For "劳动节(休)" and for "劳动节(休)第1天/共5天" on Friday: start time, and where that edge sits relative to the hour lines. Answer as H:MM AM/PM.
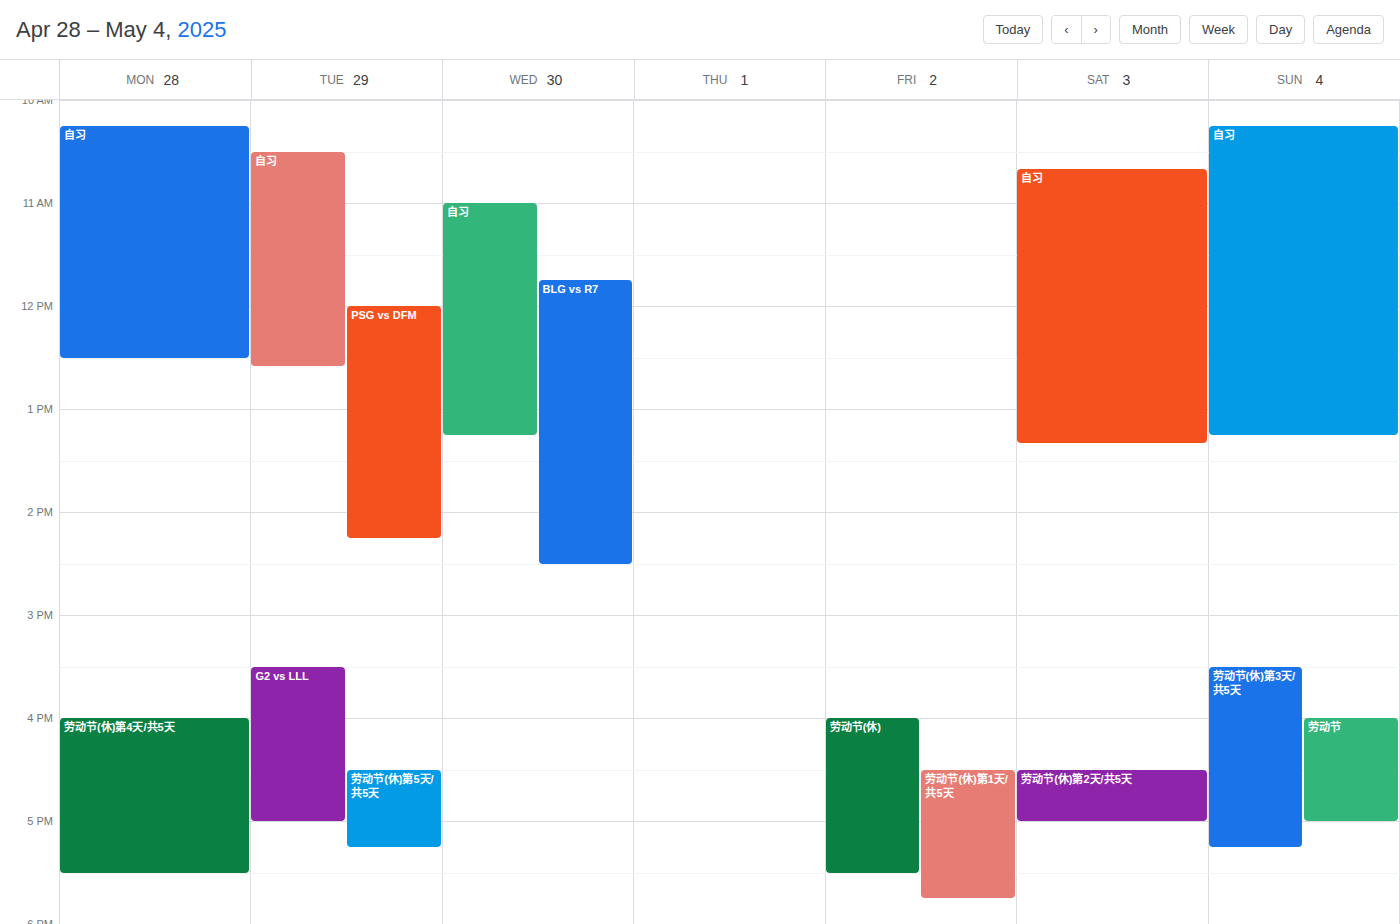
"劳动节(休)": 4:00 PM, exactly on the 4 PM line. "劳动节(休)第1天/共5天": 4:30 PM, halfway between the 4 PM and 5 PM lines.